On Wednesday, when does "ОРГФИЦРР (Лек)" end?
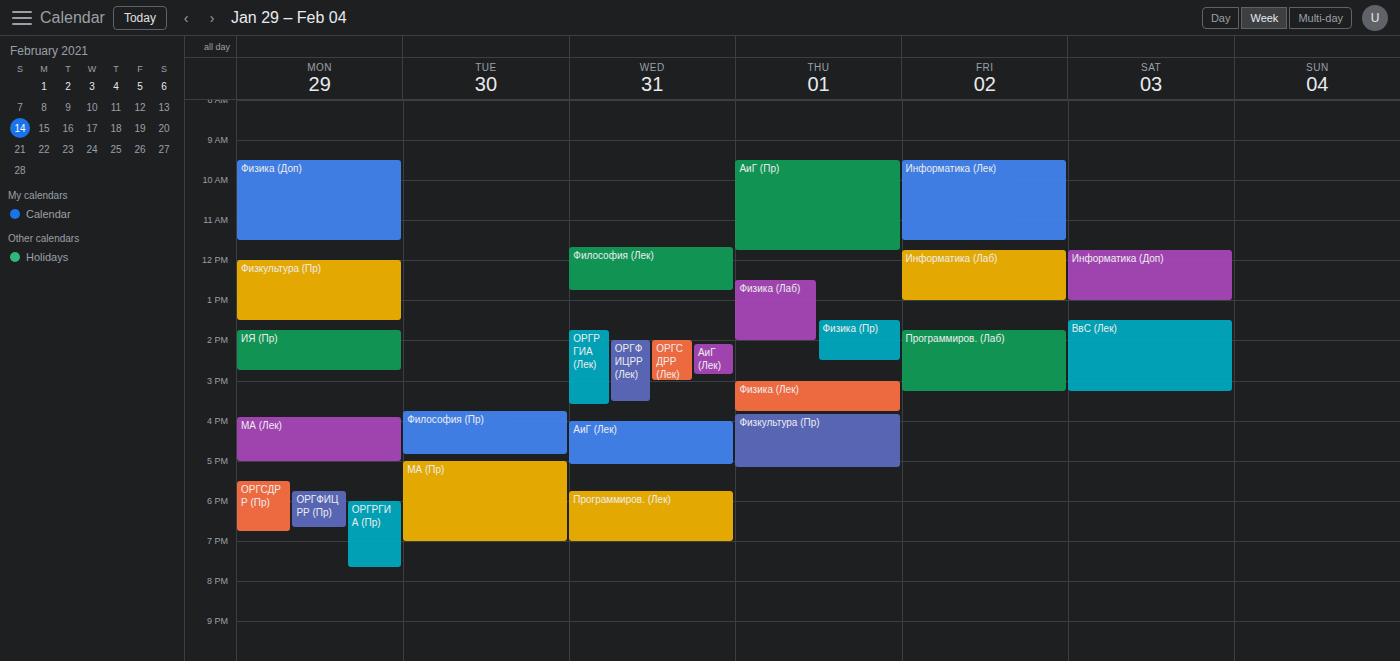
15:30